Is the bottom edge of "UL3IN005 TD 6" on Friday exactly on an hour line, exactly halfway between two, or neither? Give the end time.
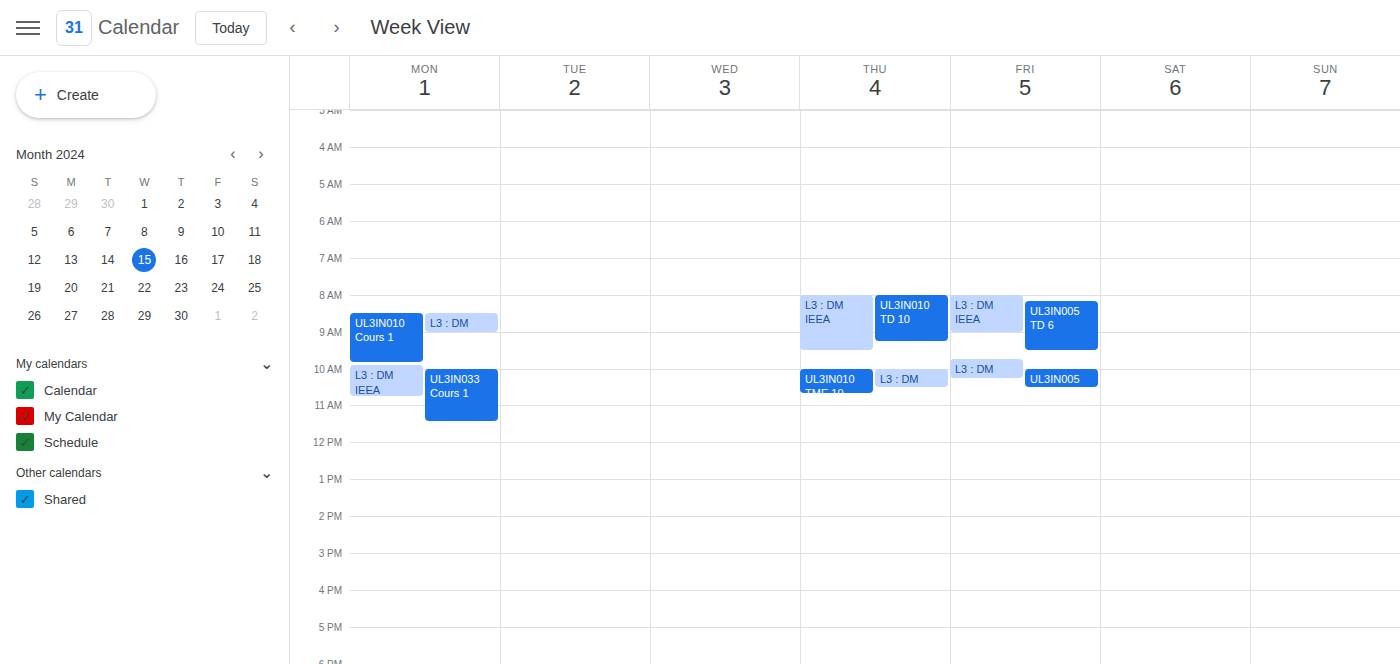
9:30 AM -- halfway between the 9 AM and 10 AM lines.